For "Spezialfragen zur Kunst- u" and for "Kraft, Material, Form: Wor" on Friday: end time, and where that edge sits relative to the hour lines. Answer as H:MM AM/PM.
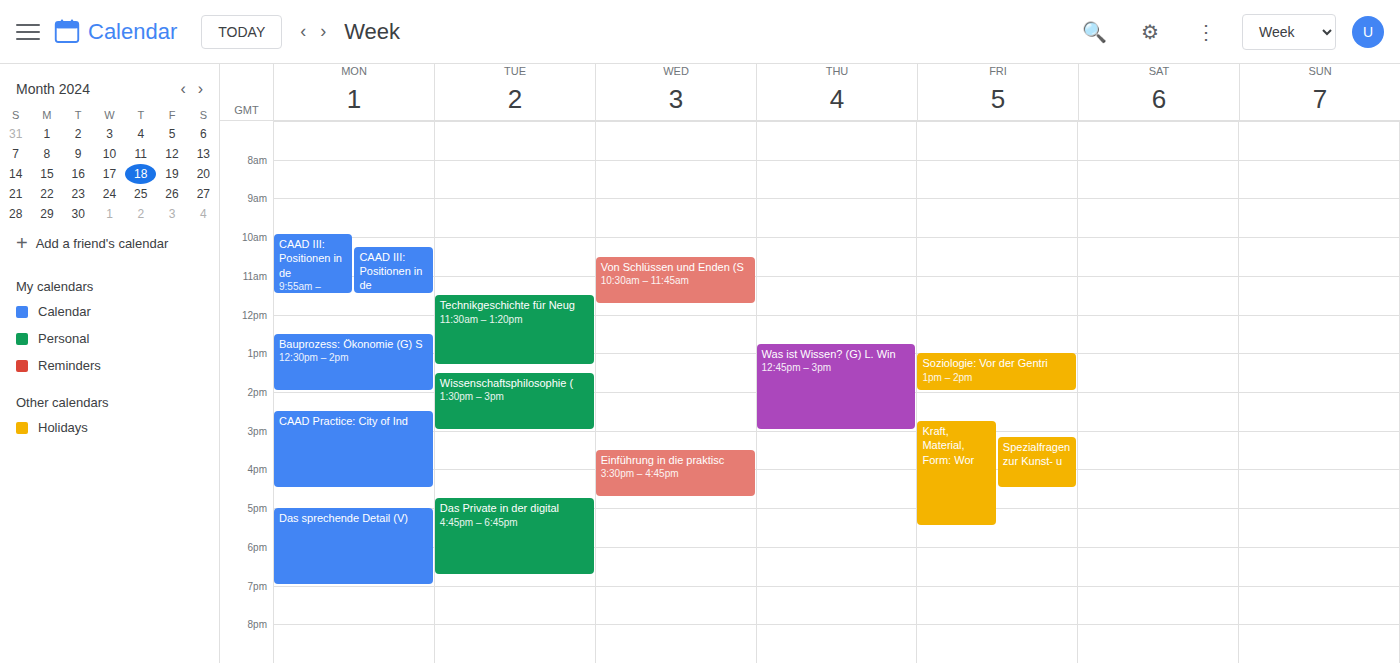
"Spezialfragen zur Kunst- u": 4:30 PM, halfway between the 4 PM and 5 PM lines. "Kraft, Material, Form: Wor": 5:30 PM, halfway between the 5 PM and 6 PM lines.